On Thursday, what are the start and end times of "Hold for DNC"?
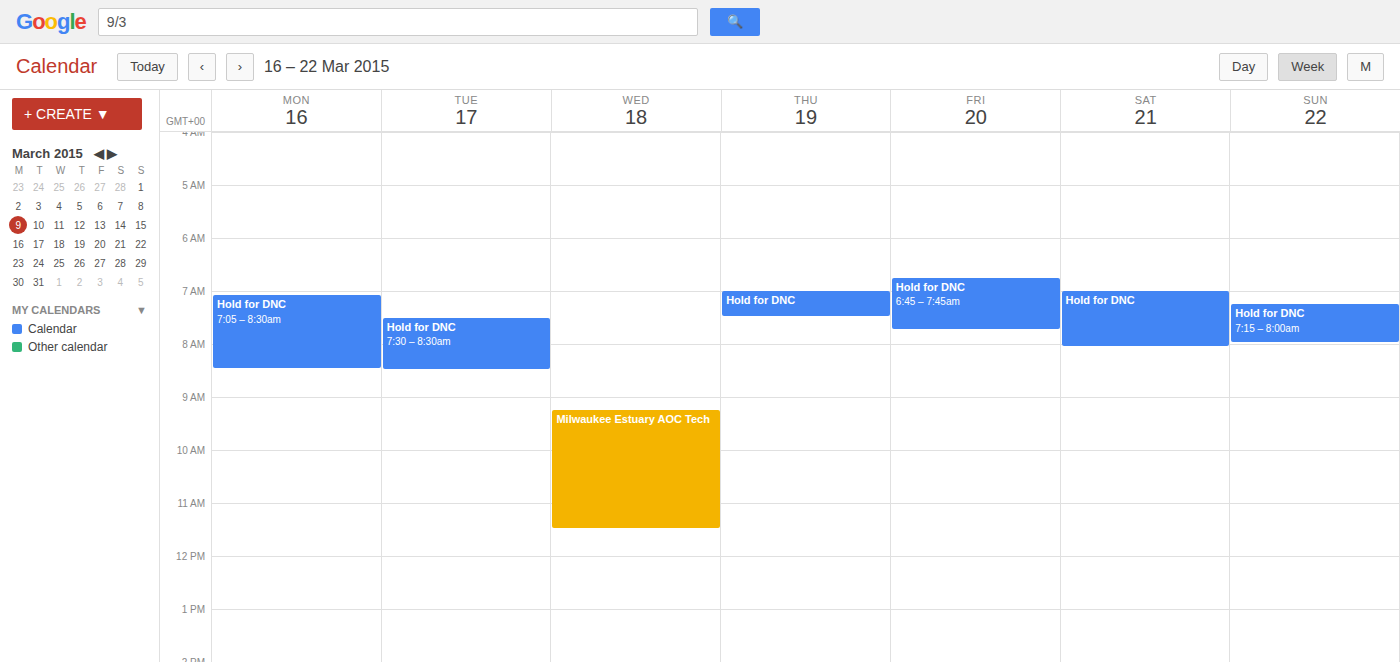
07:00 to 07:30